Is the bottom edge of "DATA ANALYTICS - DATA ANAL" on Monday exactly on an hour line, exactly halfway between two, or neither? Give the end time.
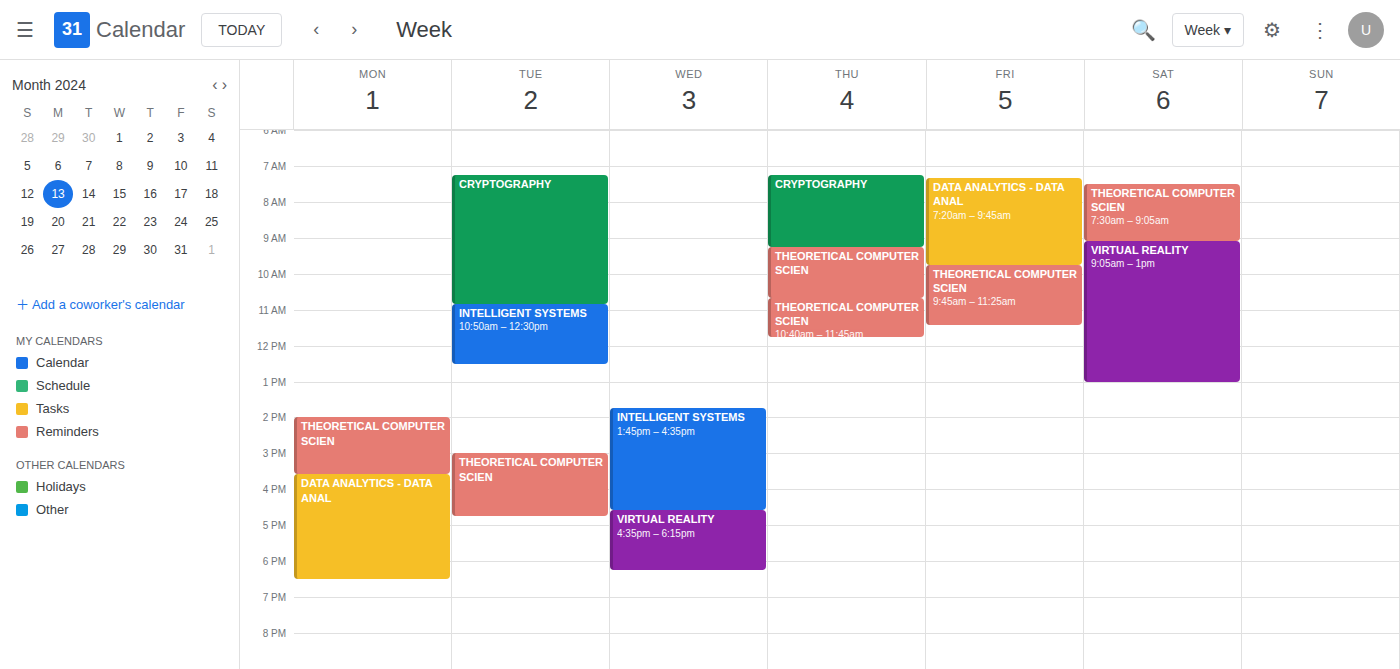
6:30 PM -- halfway between the 6 PM and 7 PM lines.